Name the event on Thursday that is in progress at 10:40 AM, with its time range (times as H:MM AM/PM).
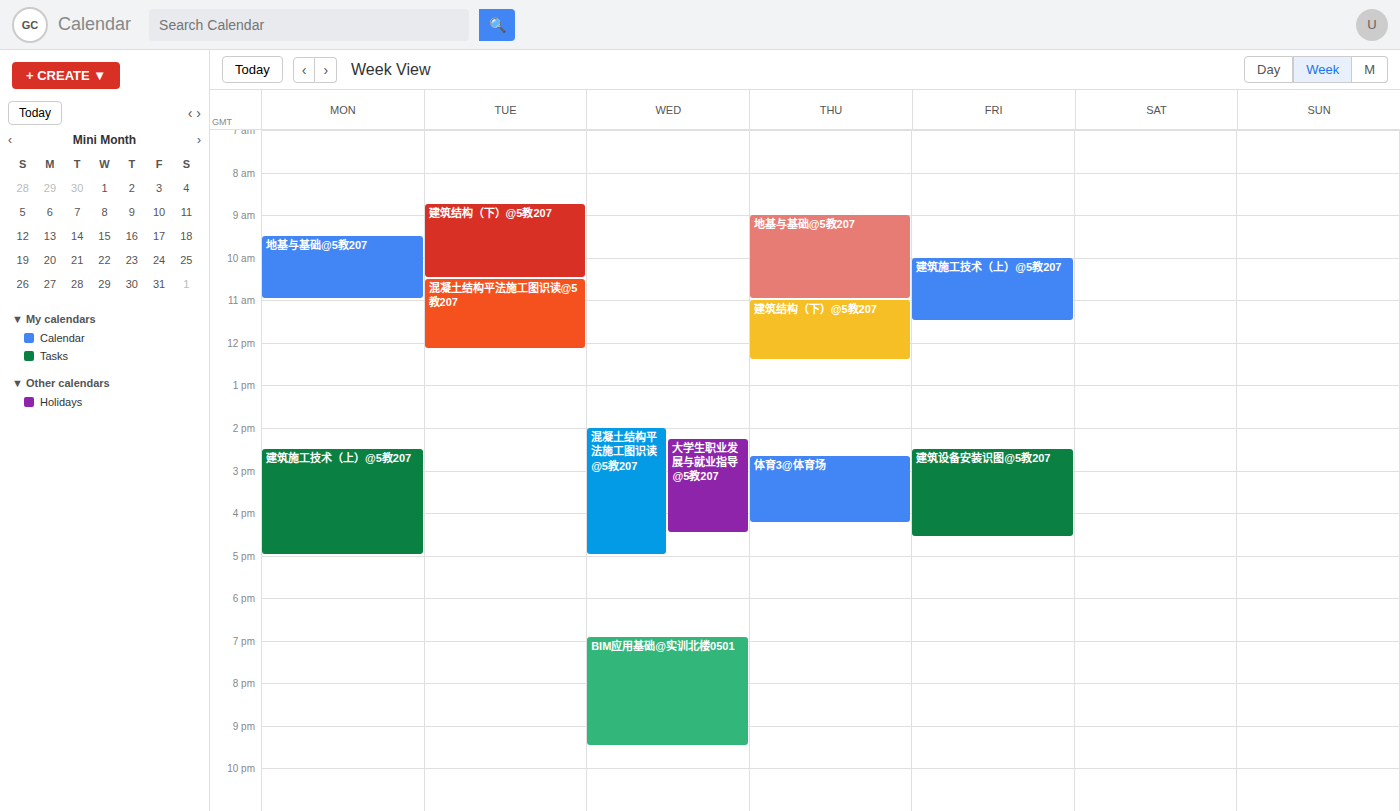
"地基与基础@5教207", 9:00 AM to 11:00 AM